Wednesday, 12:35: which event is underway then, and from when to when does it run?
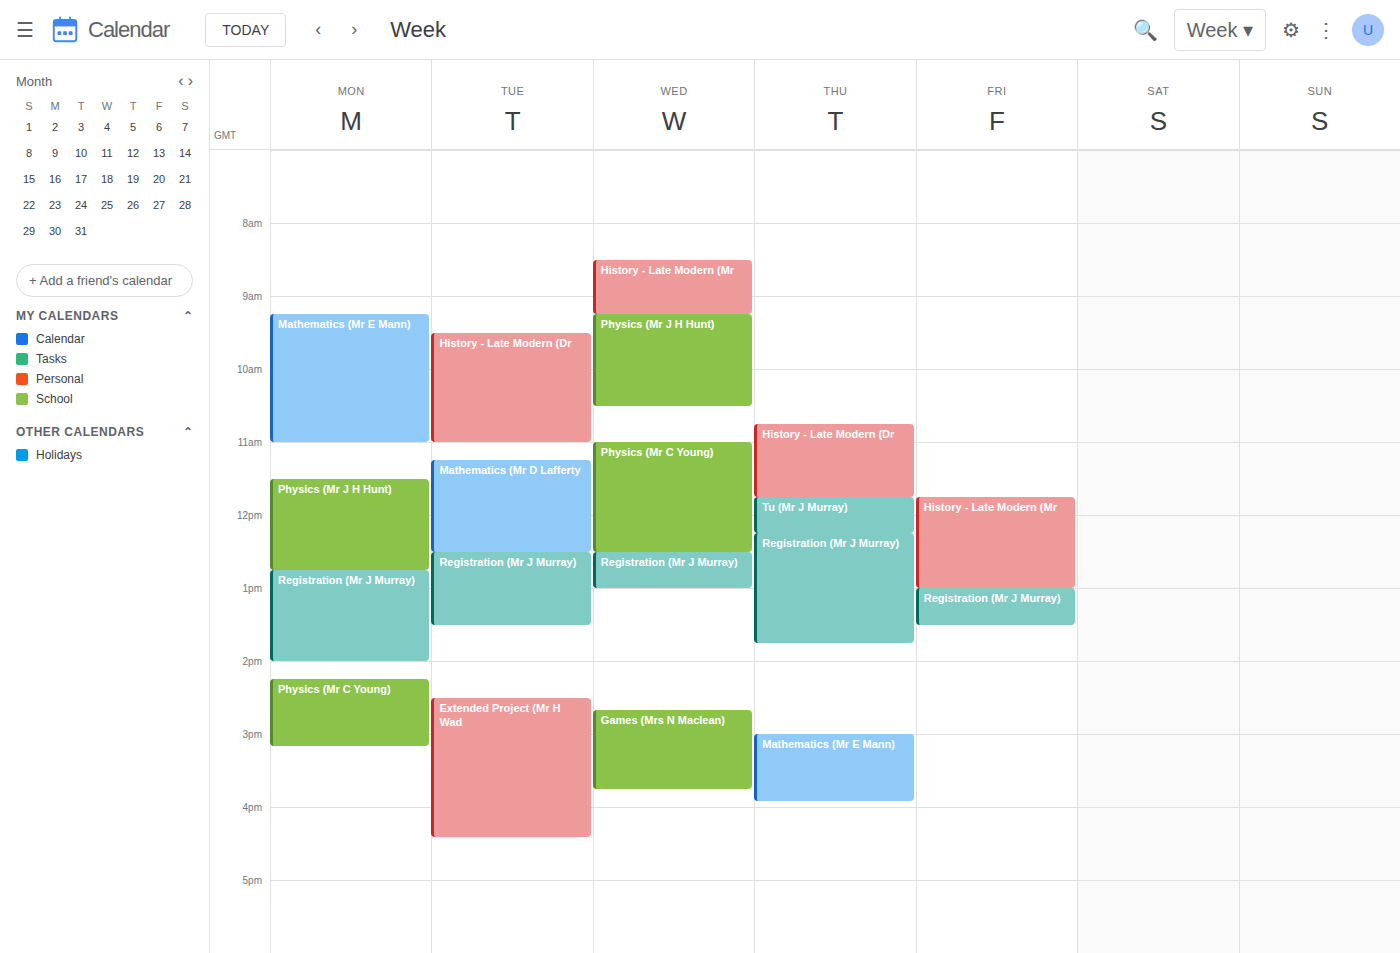
"Registration (Mr J Murray)", 12:30 to 13:00